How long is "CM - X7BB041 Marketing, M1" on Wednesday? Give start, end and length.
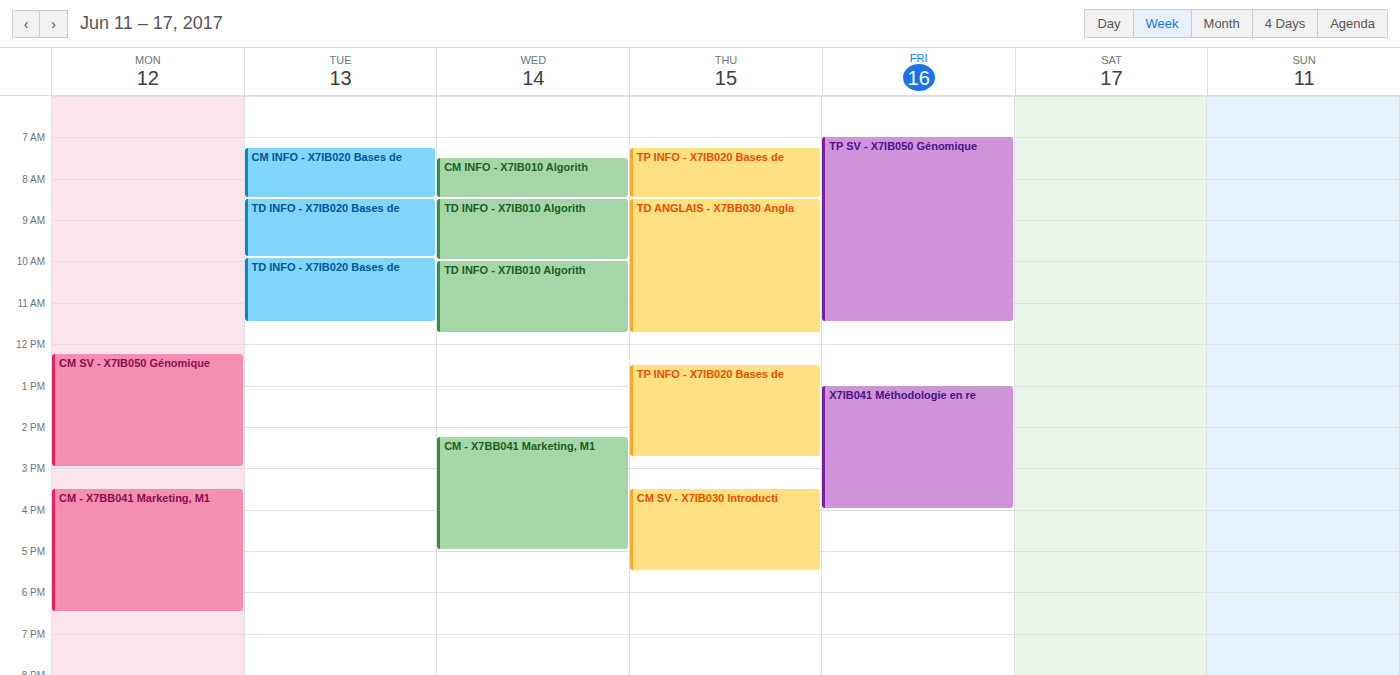
14:15 to 17:00, 2 hours 45 minutes